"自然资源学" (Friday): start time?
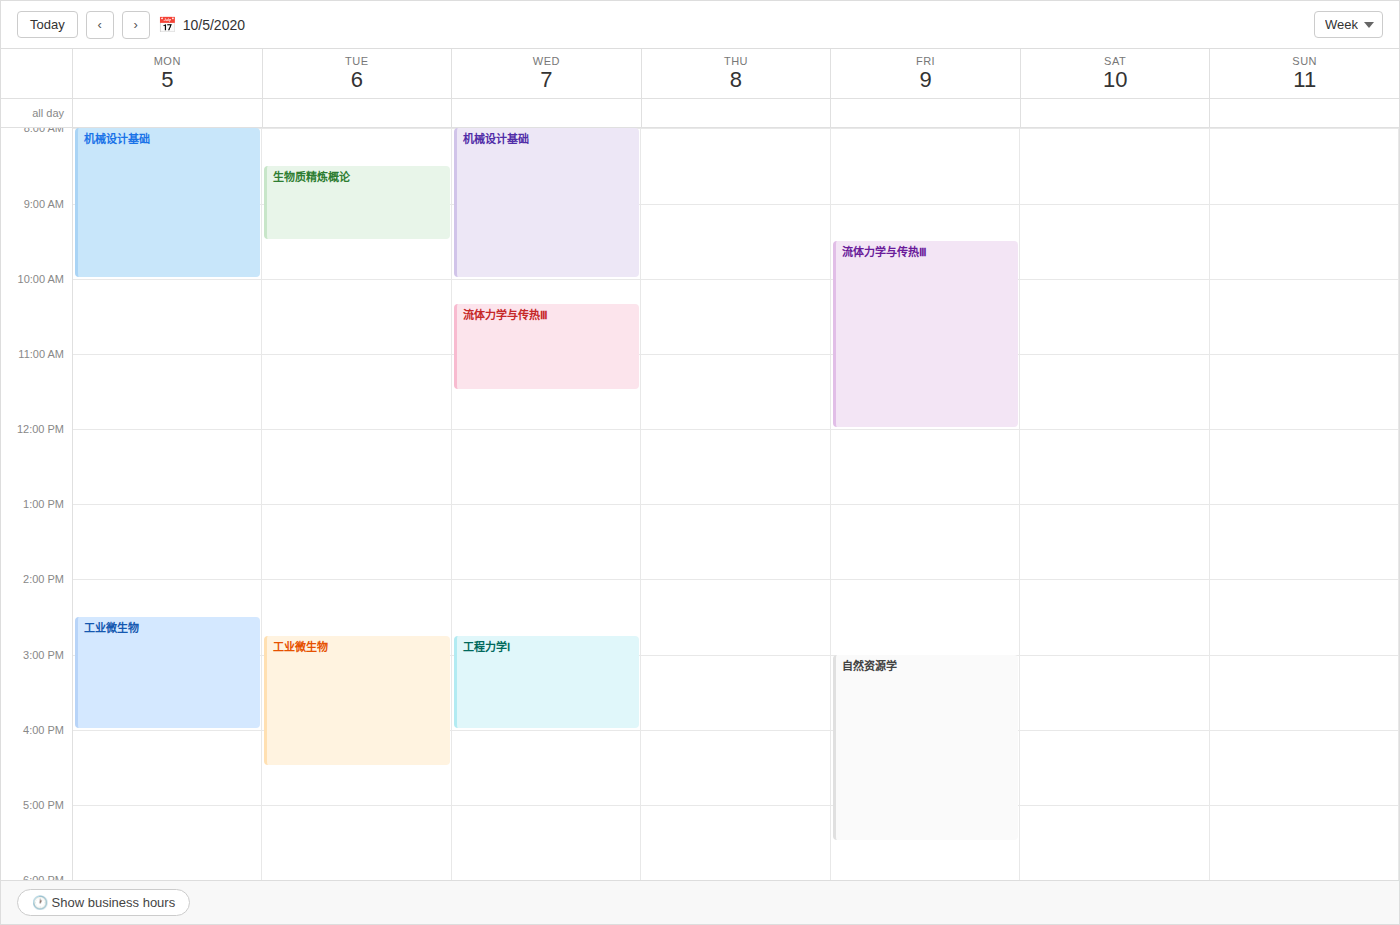
3:00 PM